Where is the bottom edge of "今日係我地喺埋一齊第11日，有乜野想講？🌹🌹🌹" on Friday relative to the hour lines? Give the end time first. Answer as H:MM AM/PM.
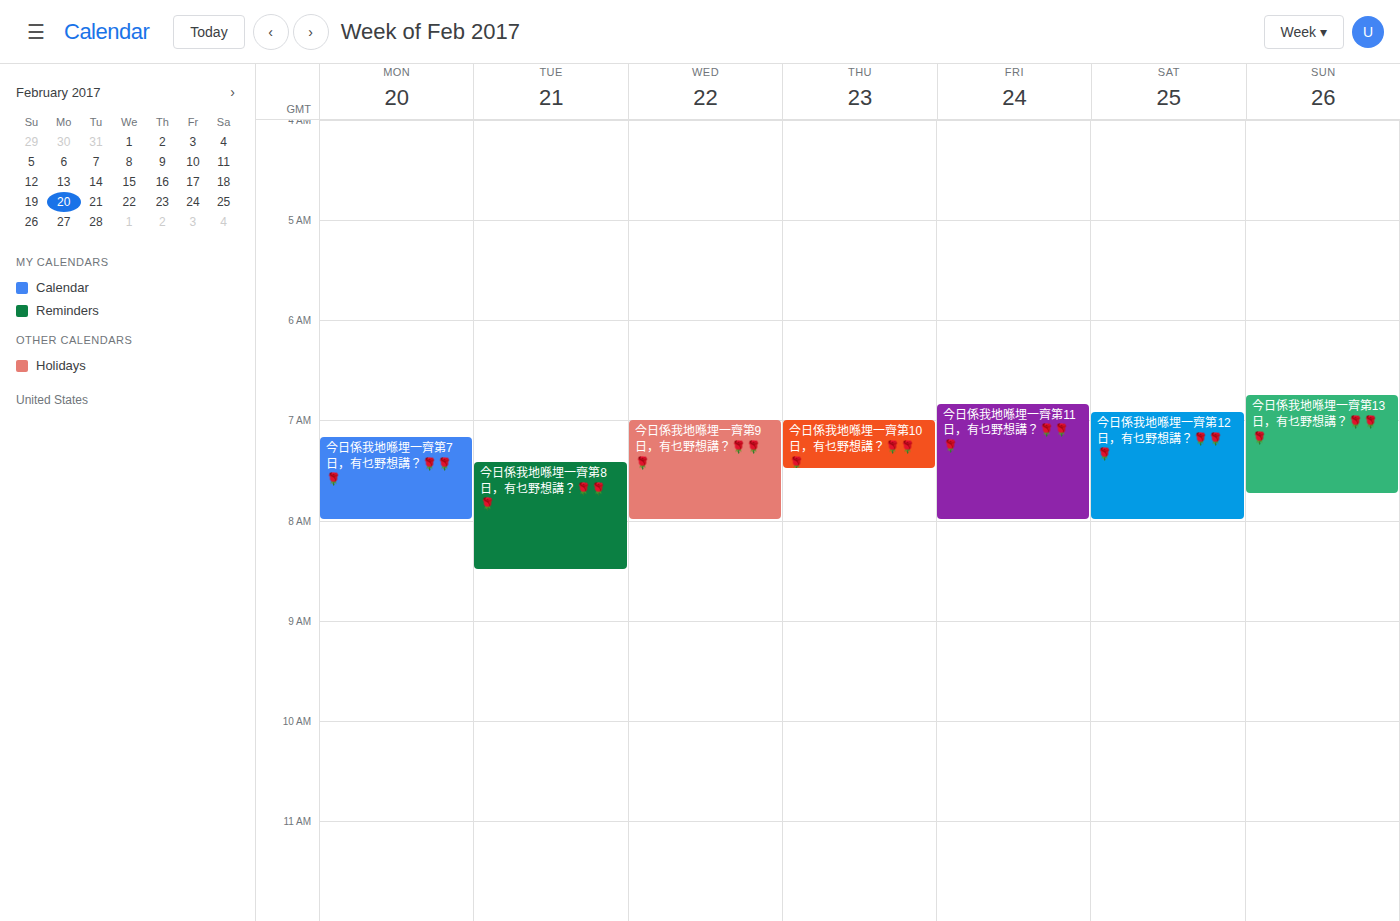
8:00 AM -- exactly on the 8 AM line.